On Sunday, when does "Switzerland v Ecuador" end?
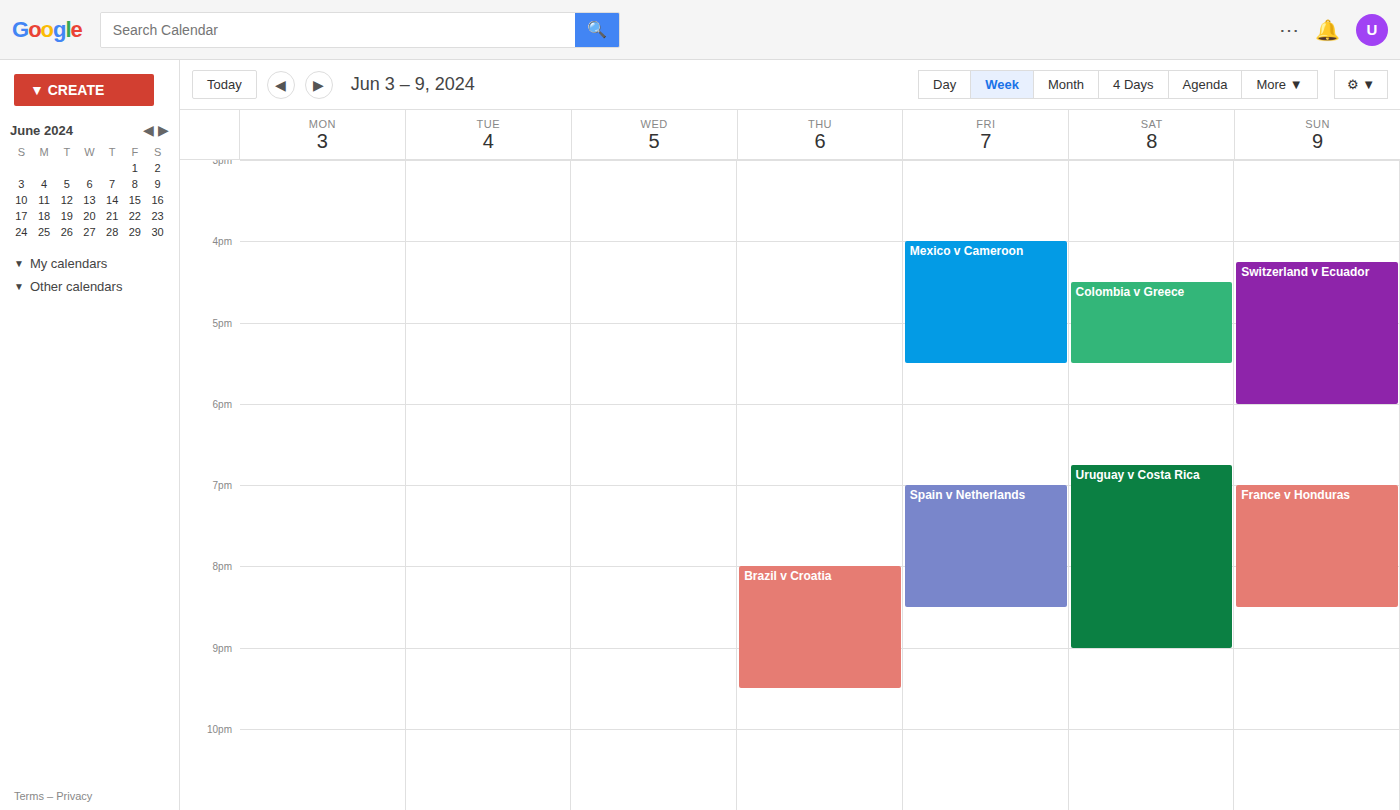
6:00 PM